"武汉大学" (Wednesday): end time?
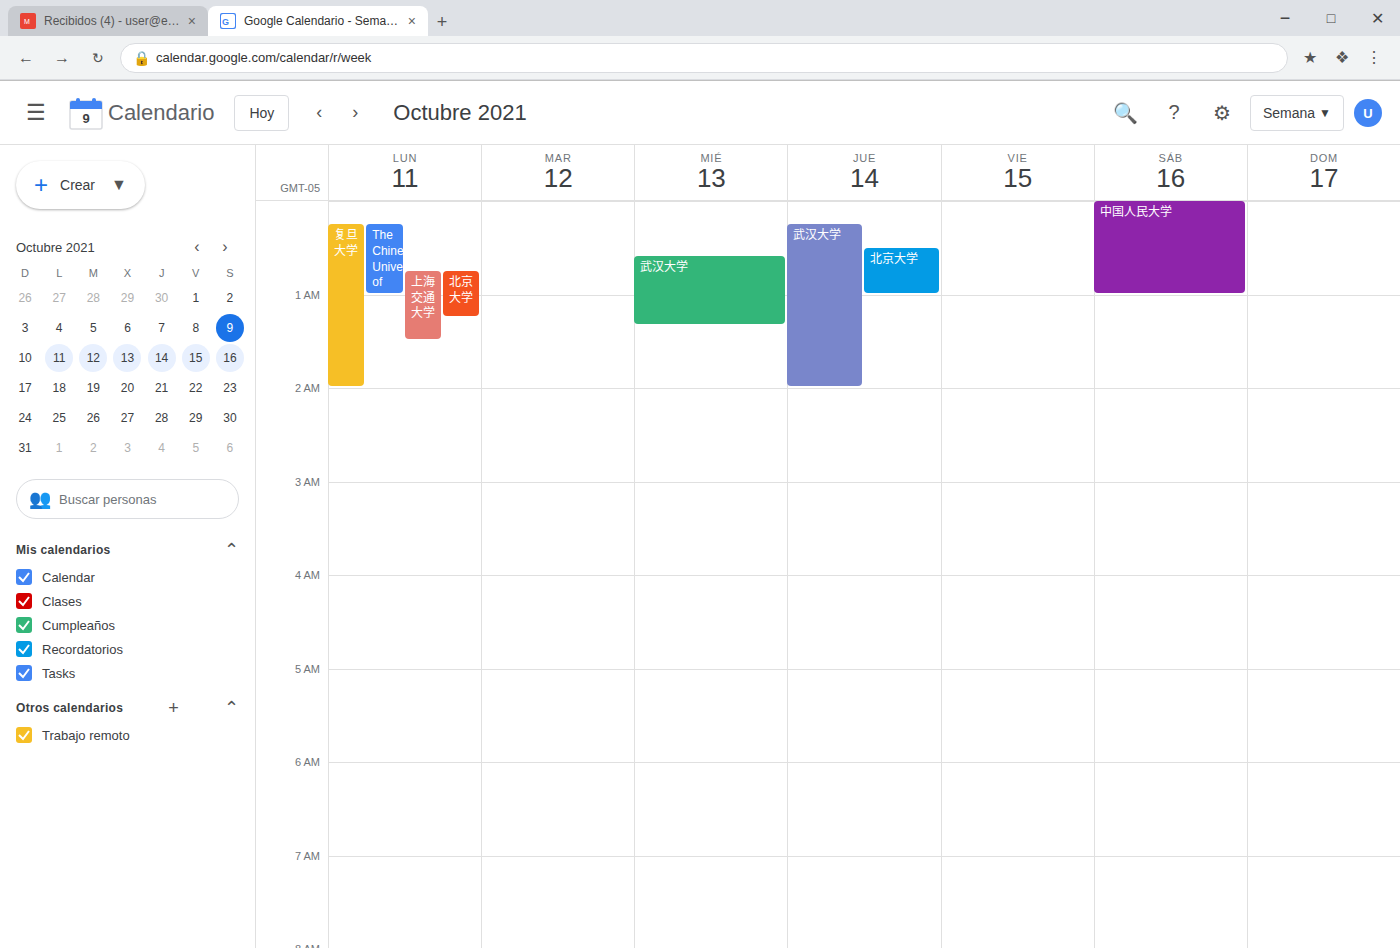
1:20 AM